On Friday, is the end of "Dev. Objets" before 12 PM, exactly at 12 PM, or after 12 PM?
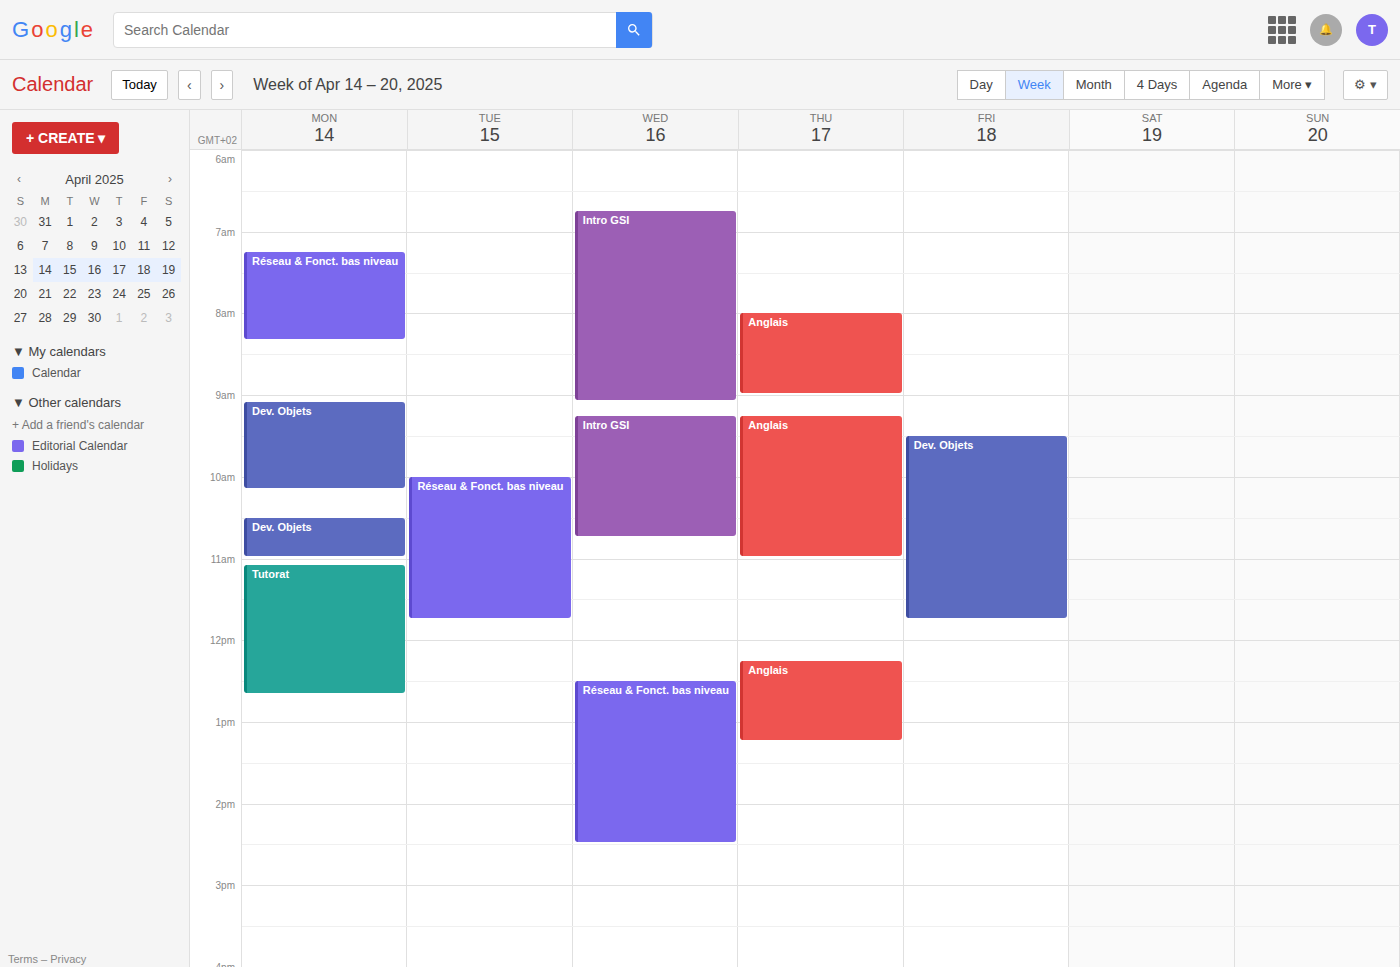
11:45 AM -- before 12 PM, 15 minutes above the 12 PM line.